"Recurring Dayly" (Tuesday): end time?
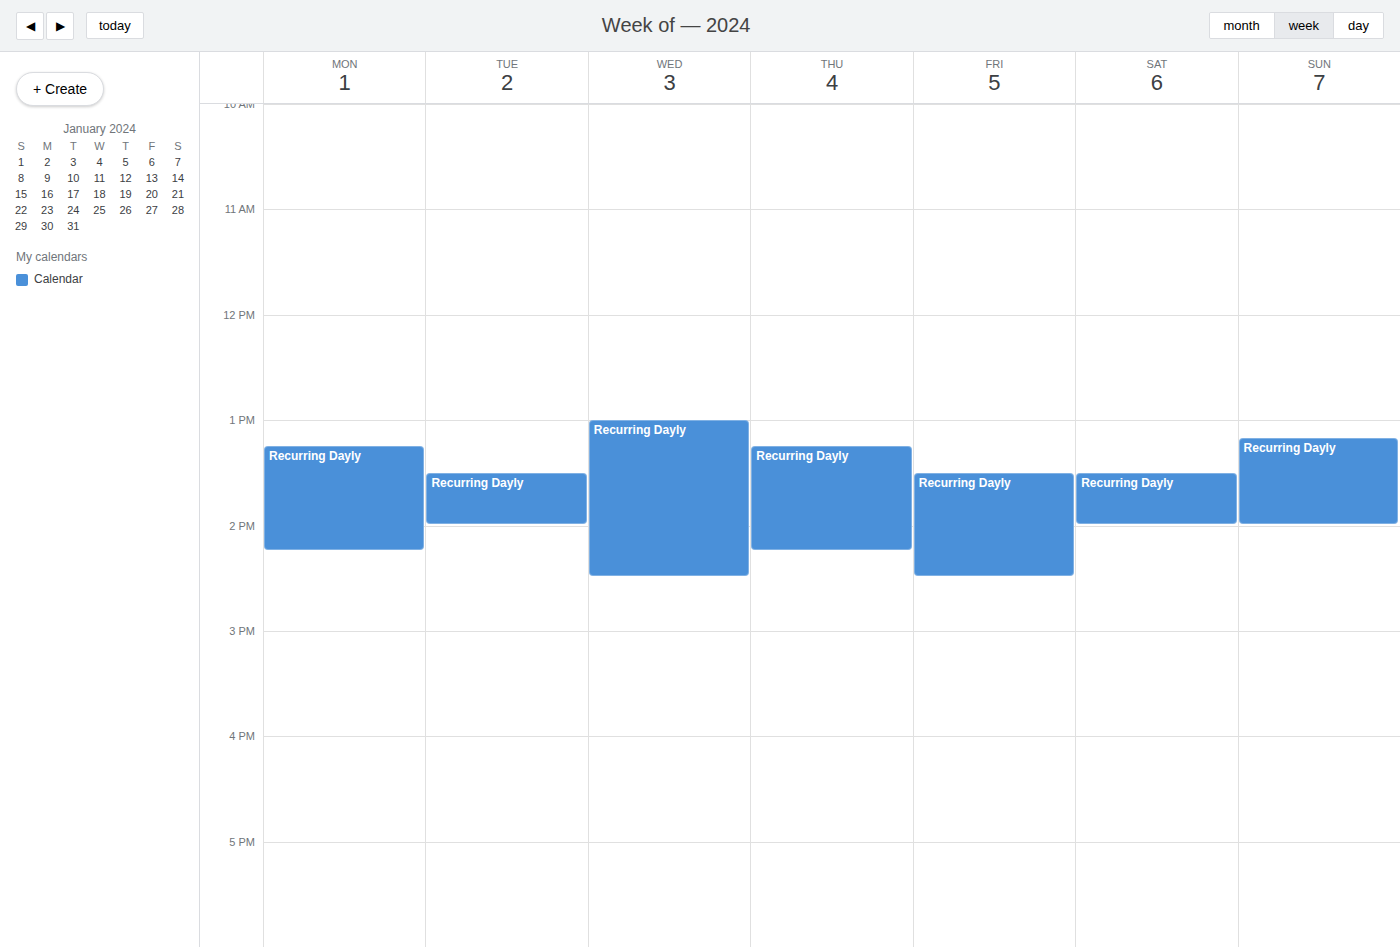
2:00 PM